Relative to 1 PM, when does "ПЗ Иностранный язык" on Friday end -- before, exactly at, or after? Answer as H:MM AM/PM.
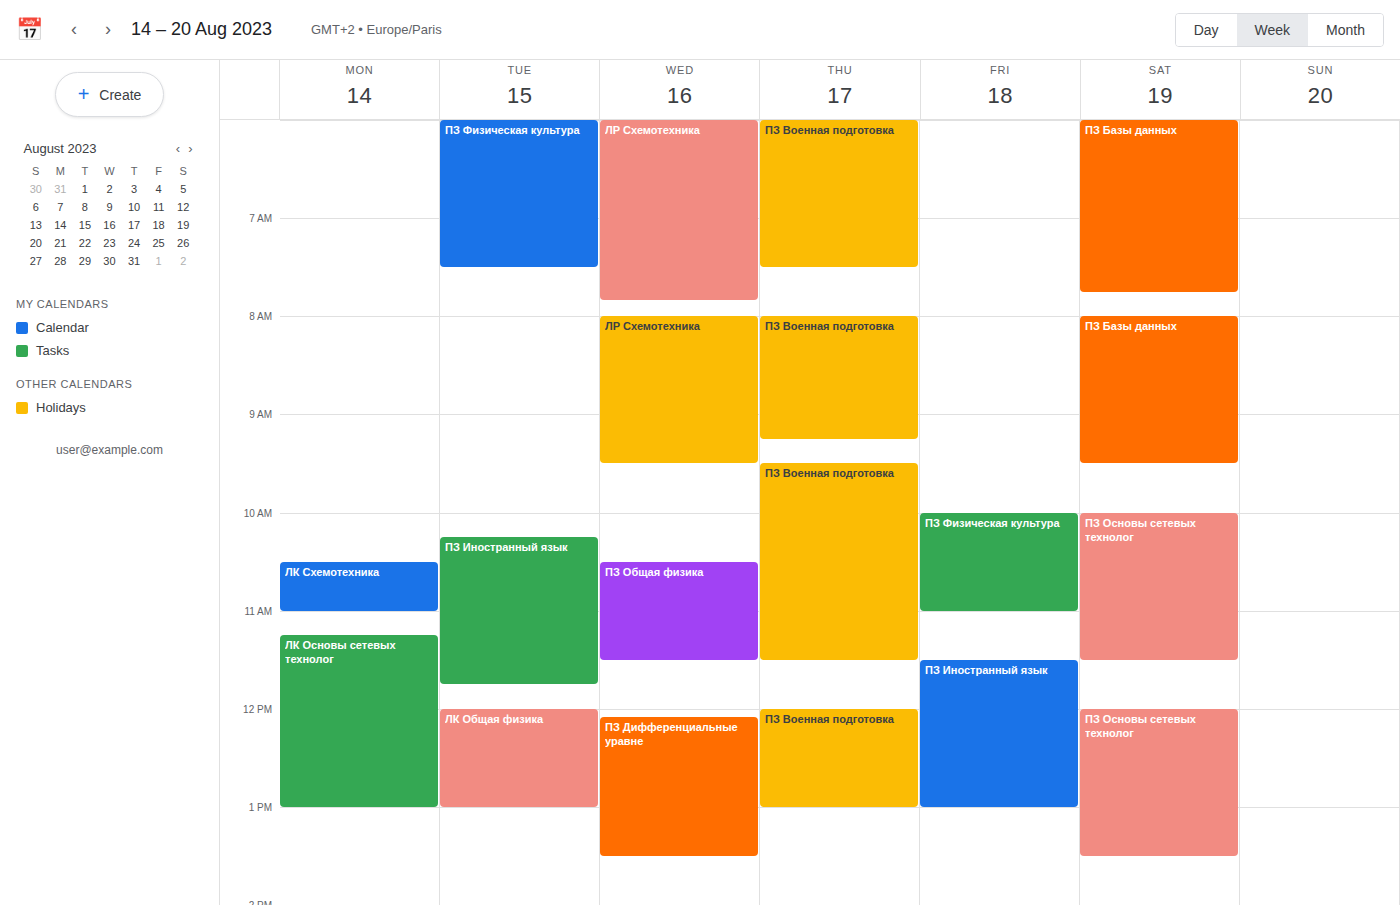
1:00 PM -- exactly at 1 PM, on the 1 PM line.